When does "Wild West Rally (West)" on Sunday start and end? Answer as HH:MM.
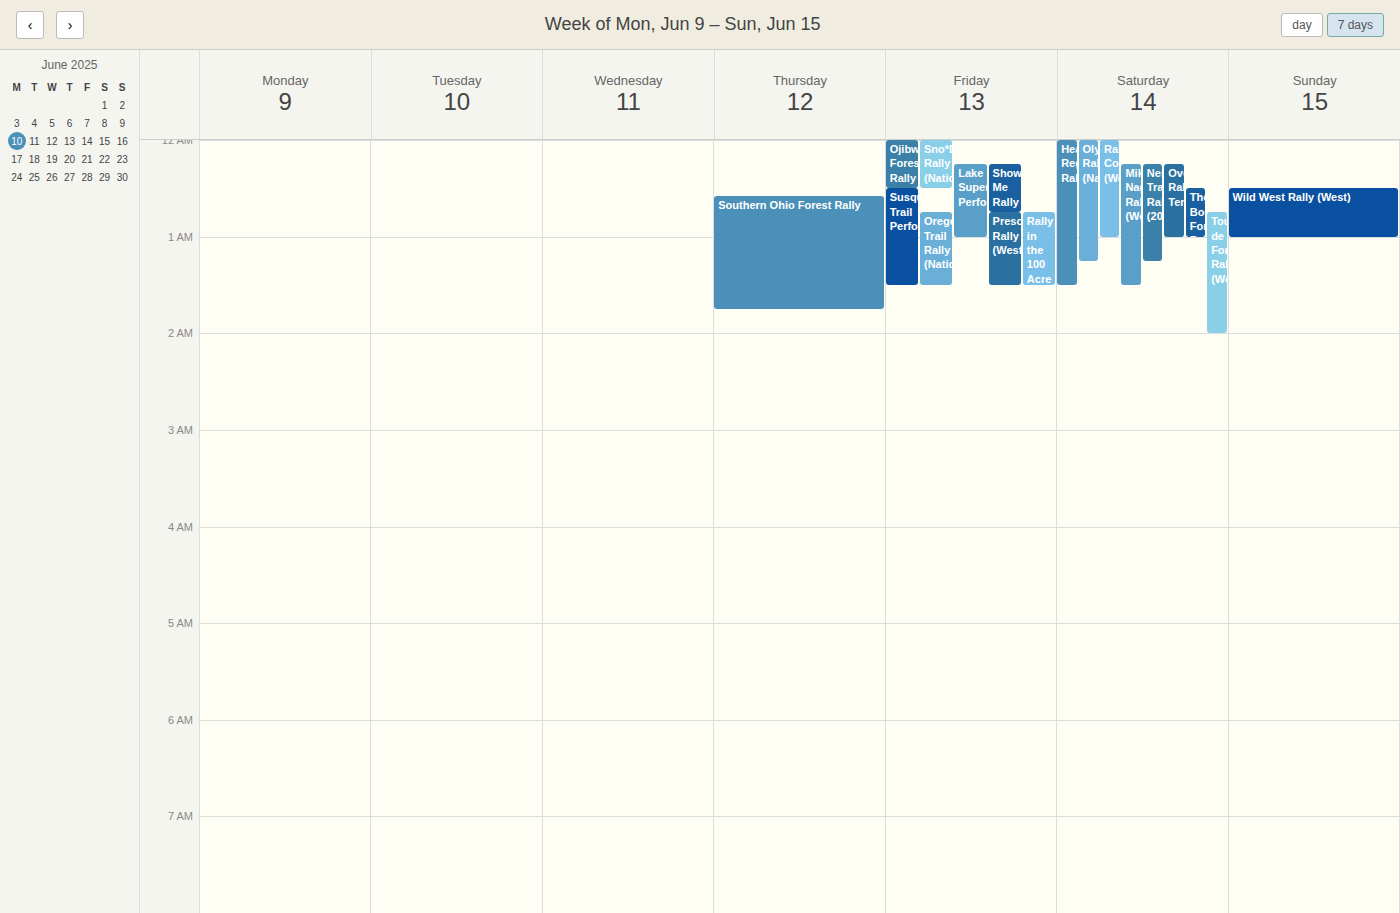
00:30 to 01:00